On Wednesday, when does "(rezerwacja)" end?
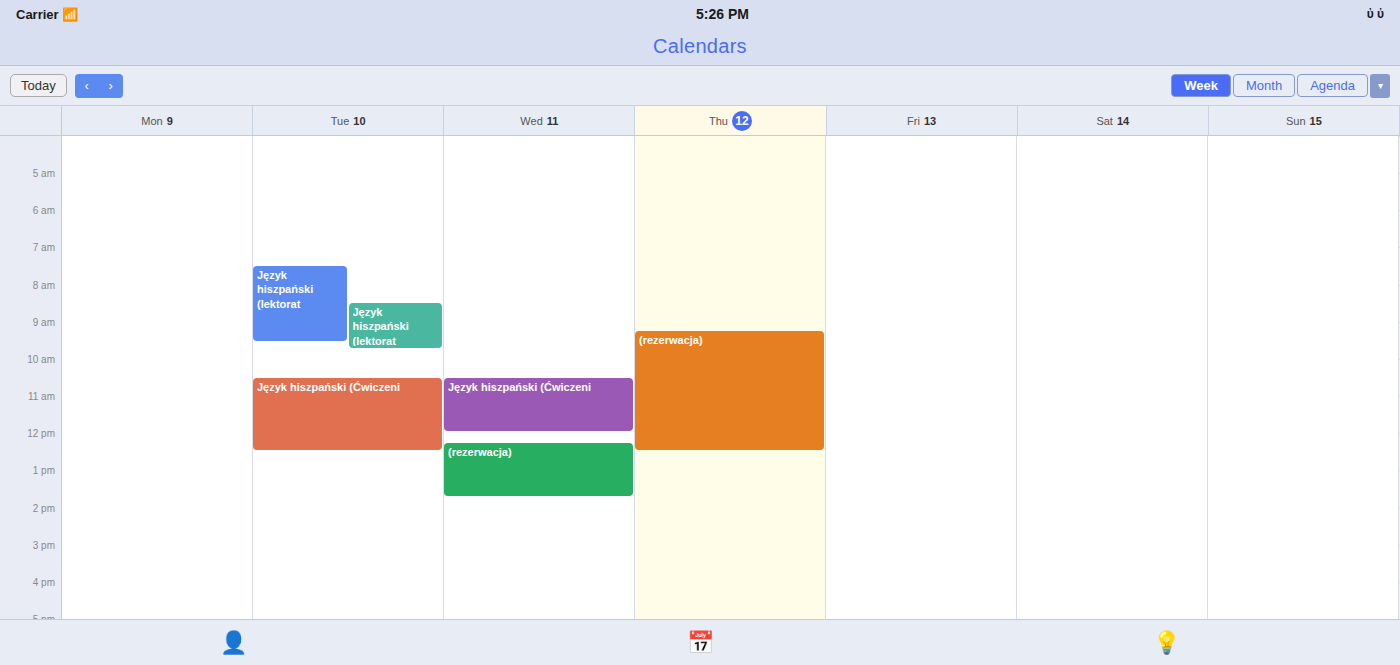
1:45 PM